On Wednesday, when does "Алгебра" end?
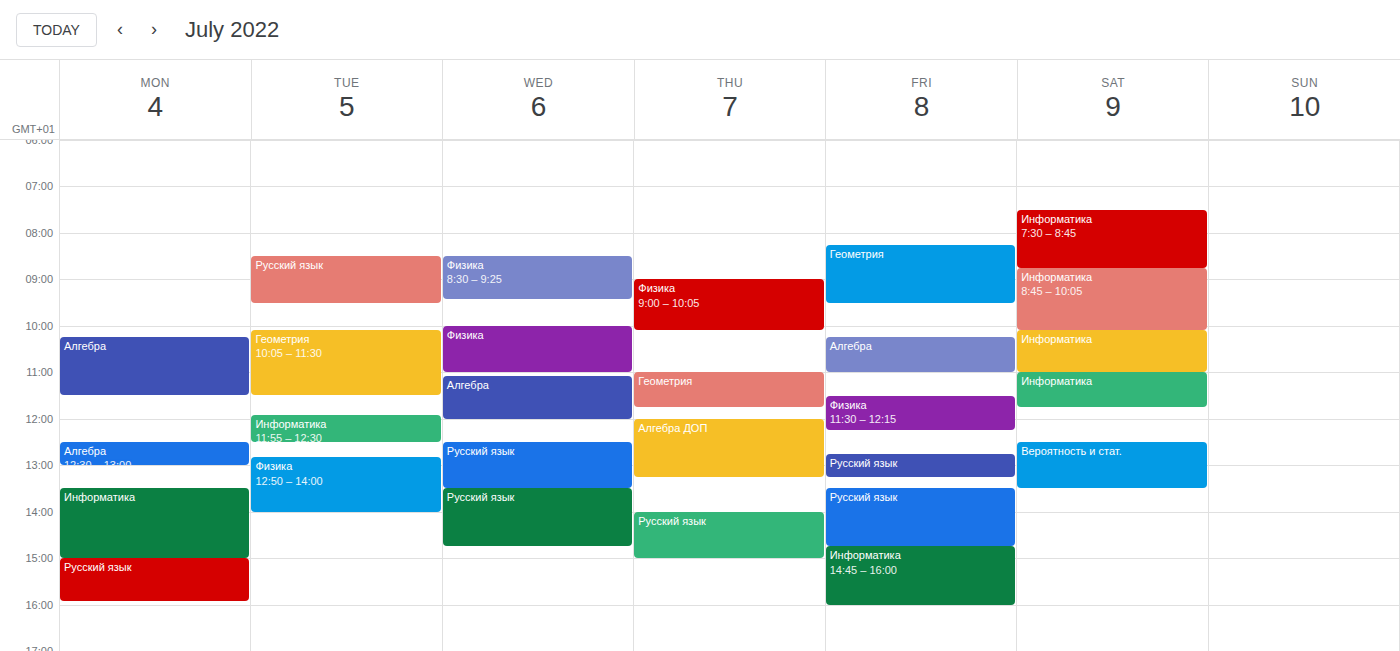
12:00 PM